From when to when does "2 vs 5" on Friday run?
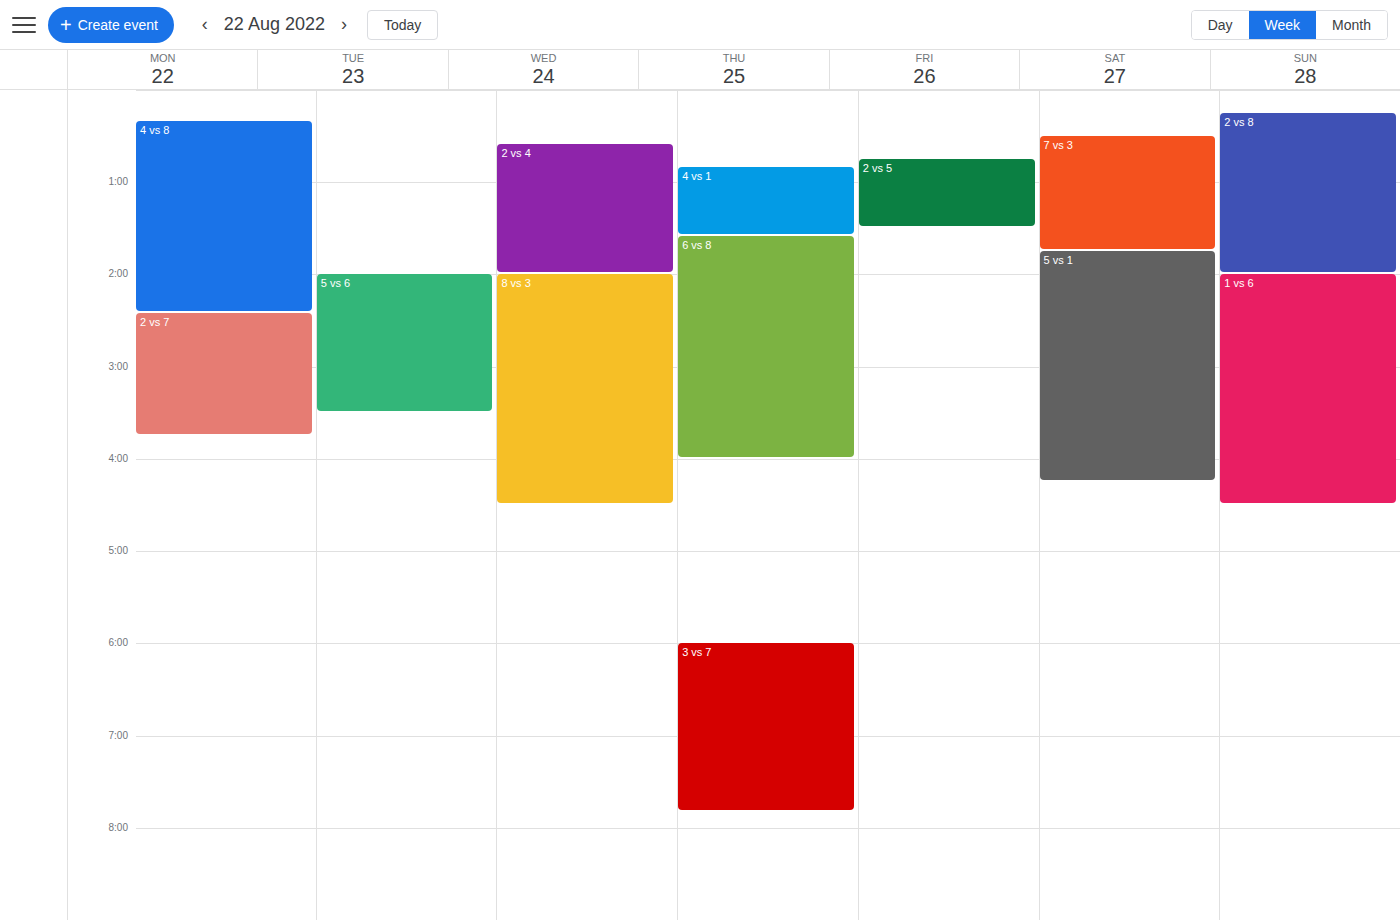
12:45 AM to 1:30 AM